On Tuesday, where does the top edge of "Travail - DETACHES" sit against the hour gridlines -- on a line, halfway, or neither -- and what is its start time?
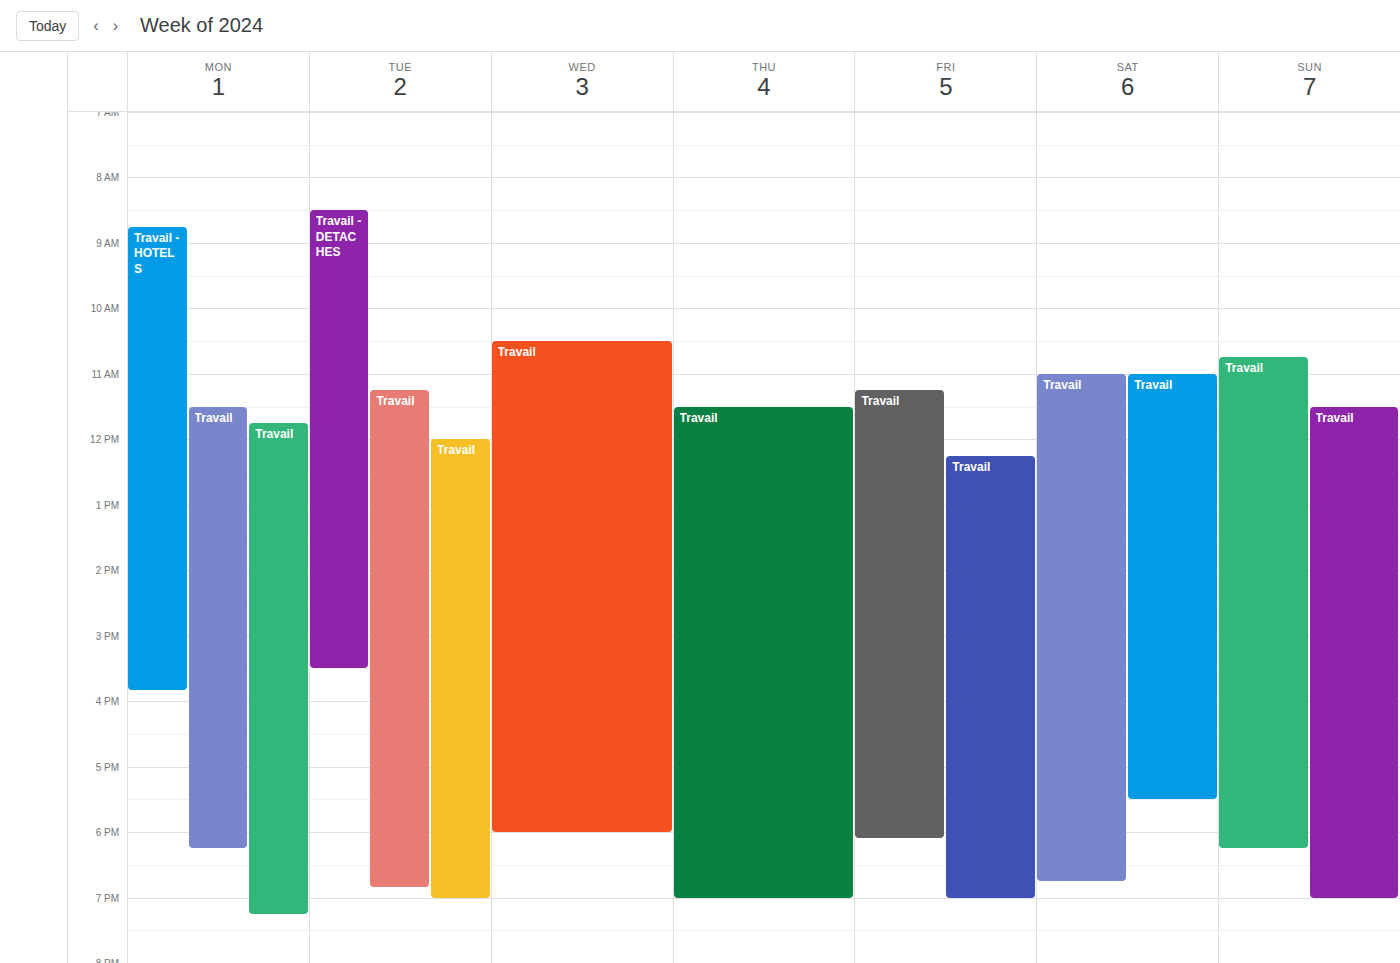
08:30 -- halfway between the 08:00 and 09:00 lines.